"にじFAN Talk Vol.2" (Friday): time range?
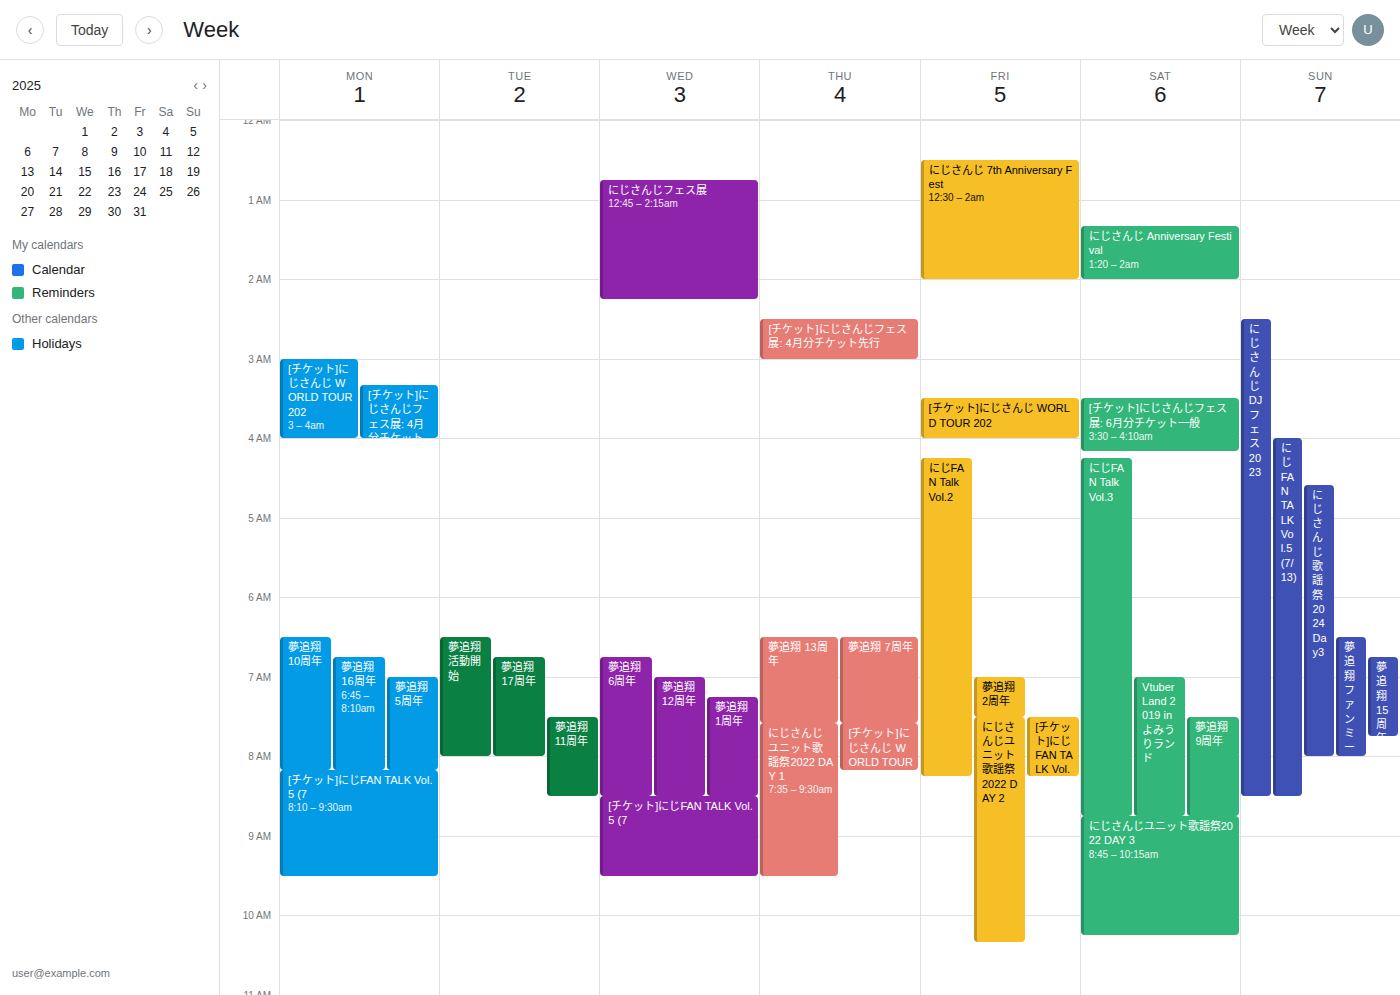
4:15 AM to 8:15 AM